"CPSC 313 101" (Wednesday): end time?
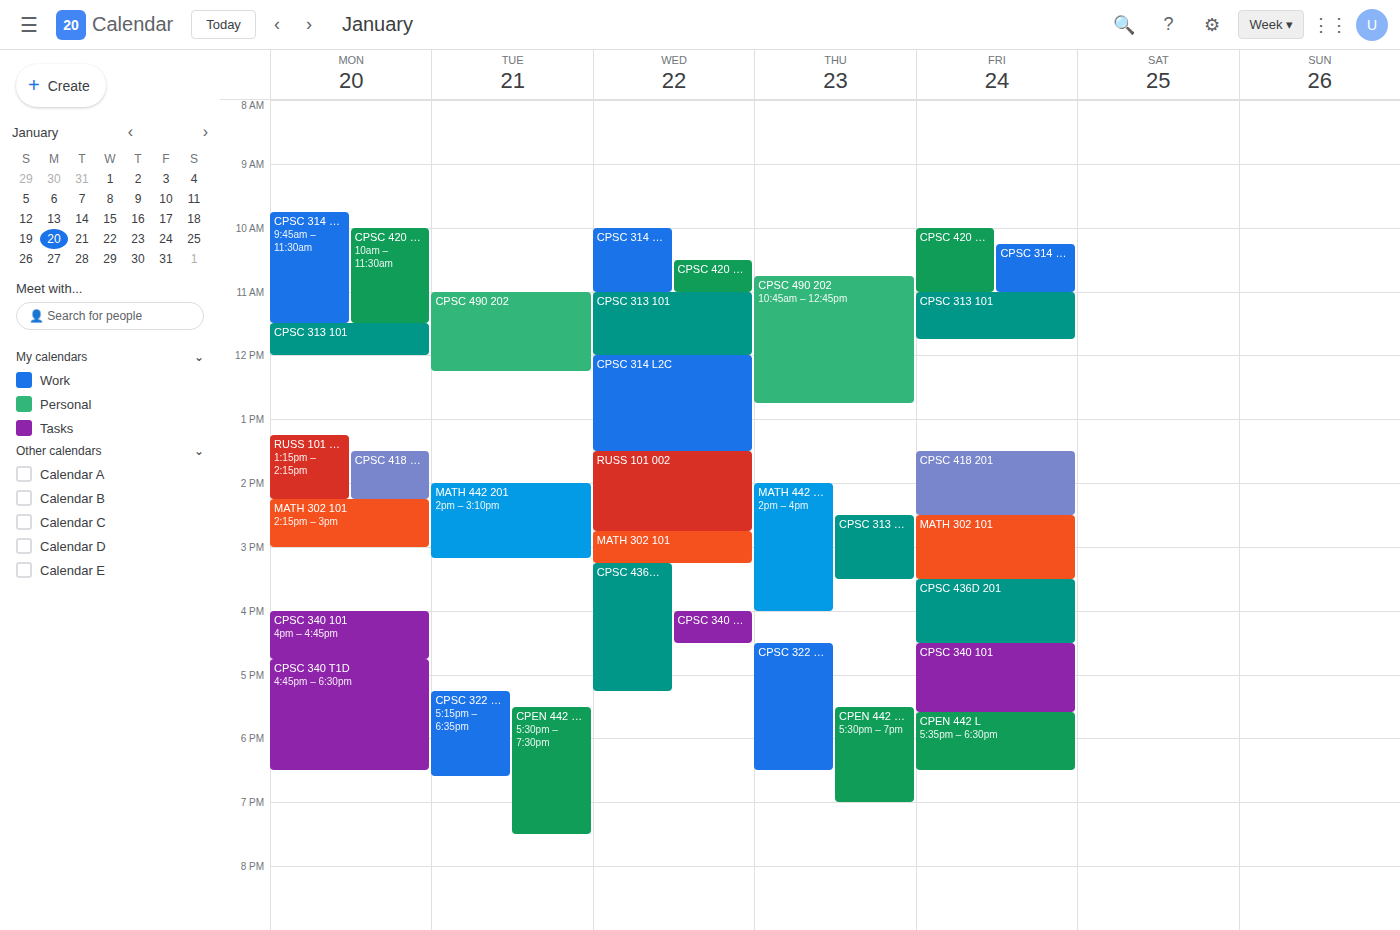
12:00